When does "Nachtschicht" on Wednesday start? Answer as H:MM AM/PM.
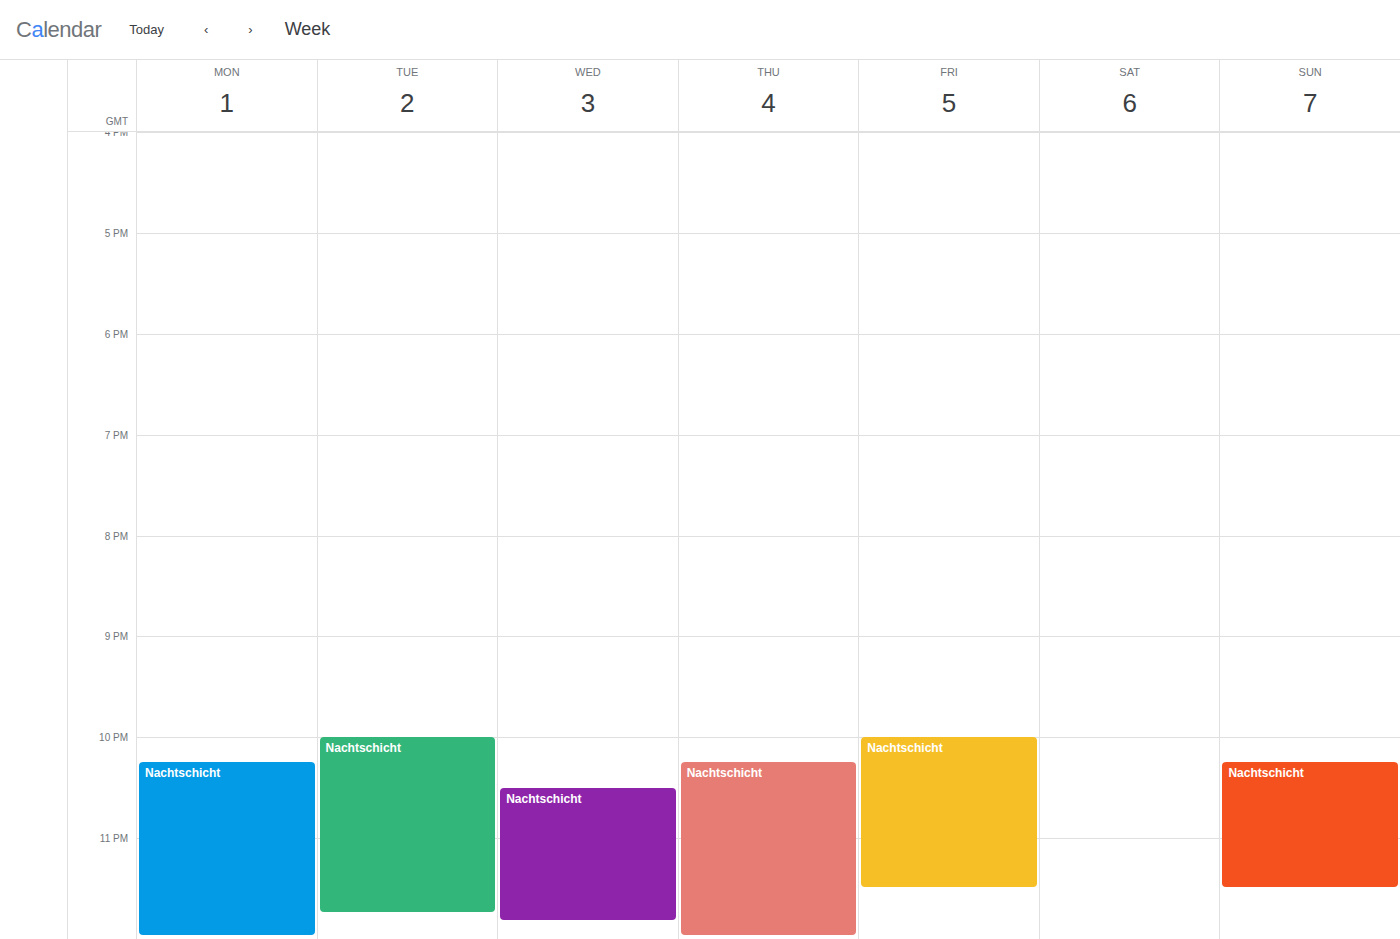
10:30 PM